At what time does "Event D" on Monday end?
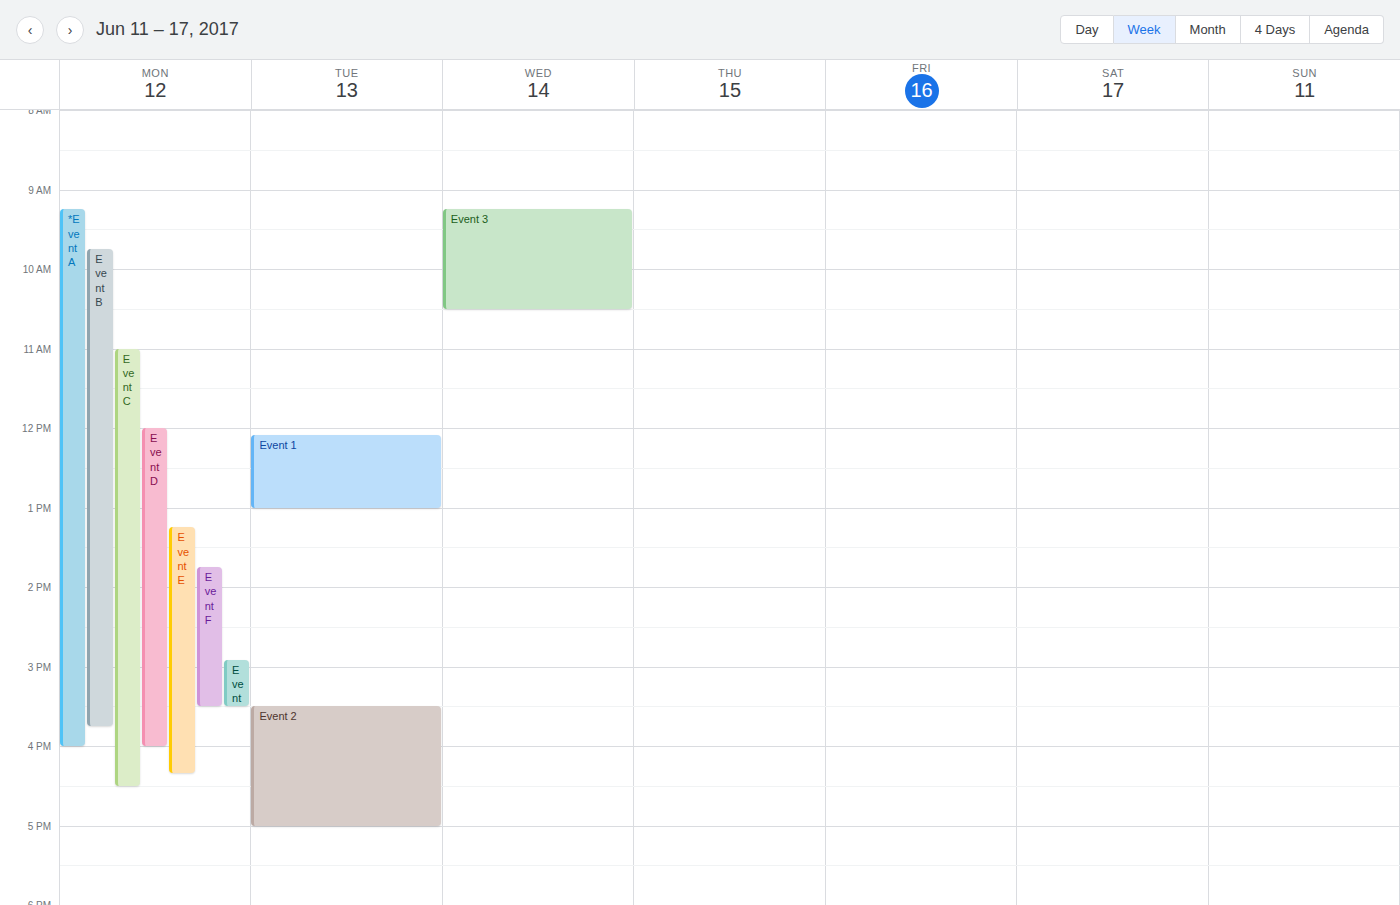
4:00 PM